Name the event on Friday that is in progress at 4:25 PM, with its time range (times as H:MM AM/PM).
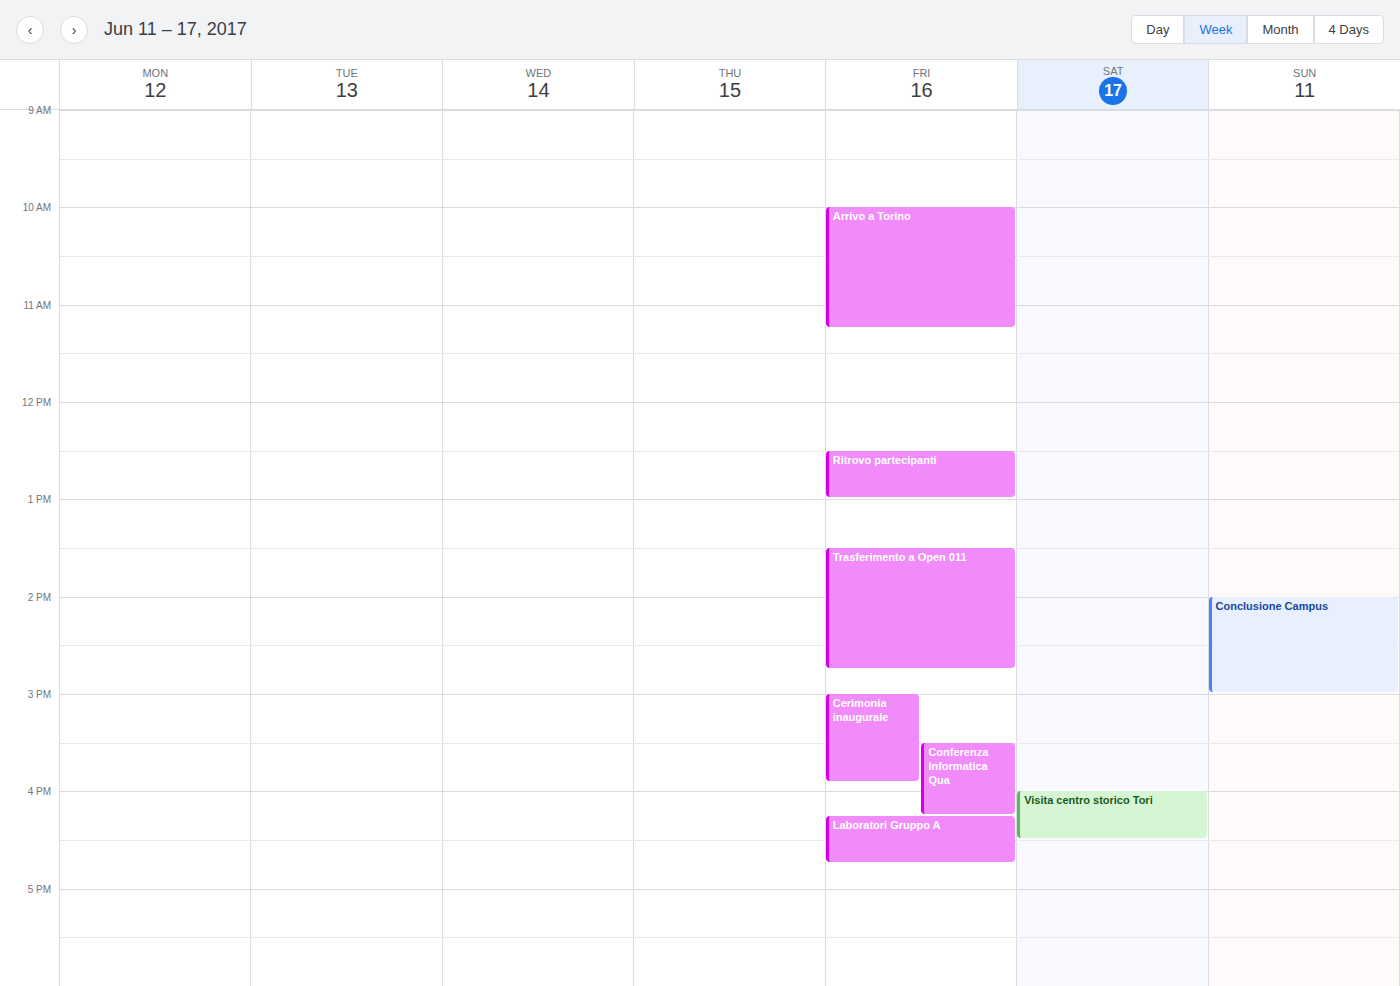
"Laboratori Gruppo A", 4:15 PM to 4:45 PM